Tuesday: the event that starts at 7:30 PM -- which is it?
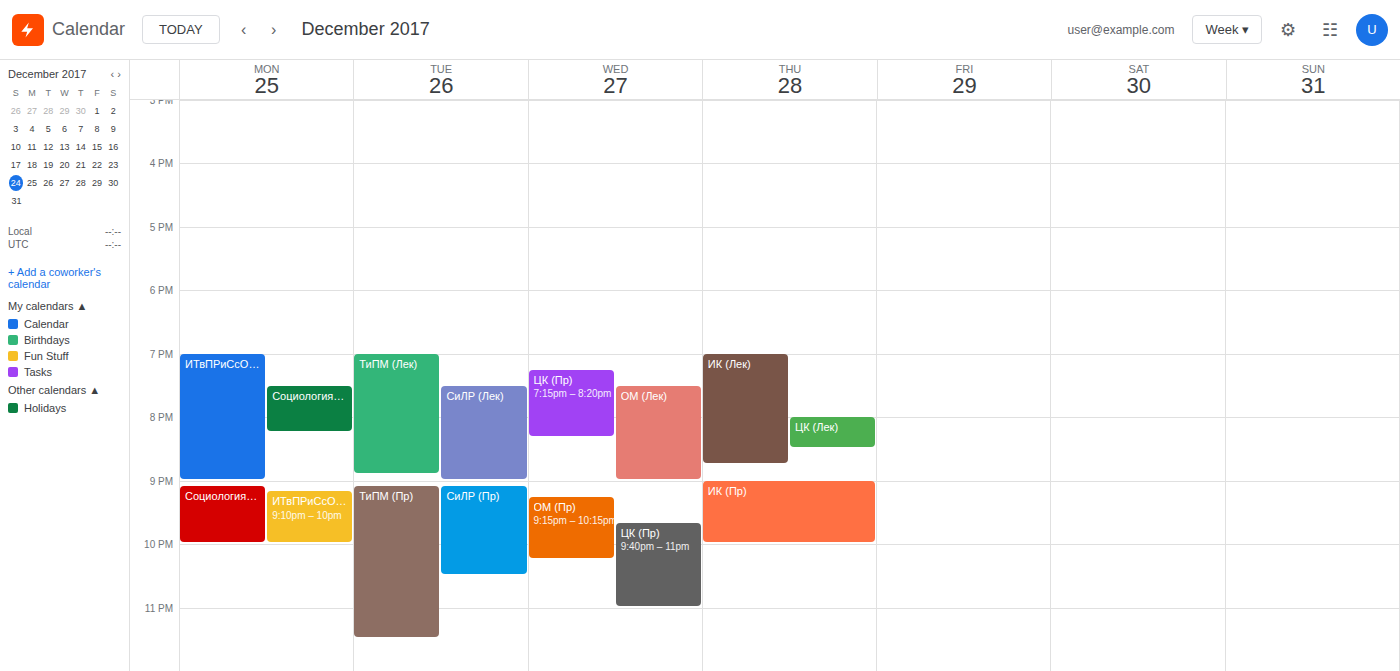
"СиЛР (Лек)"